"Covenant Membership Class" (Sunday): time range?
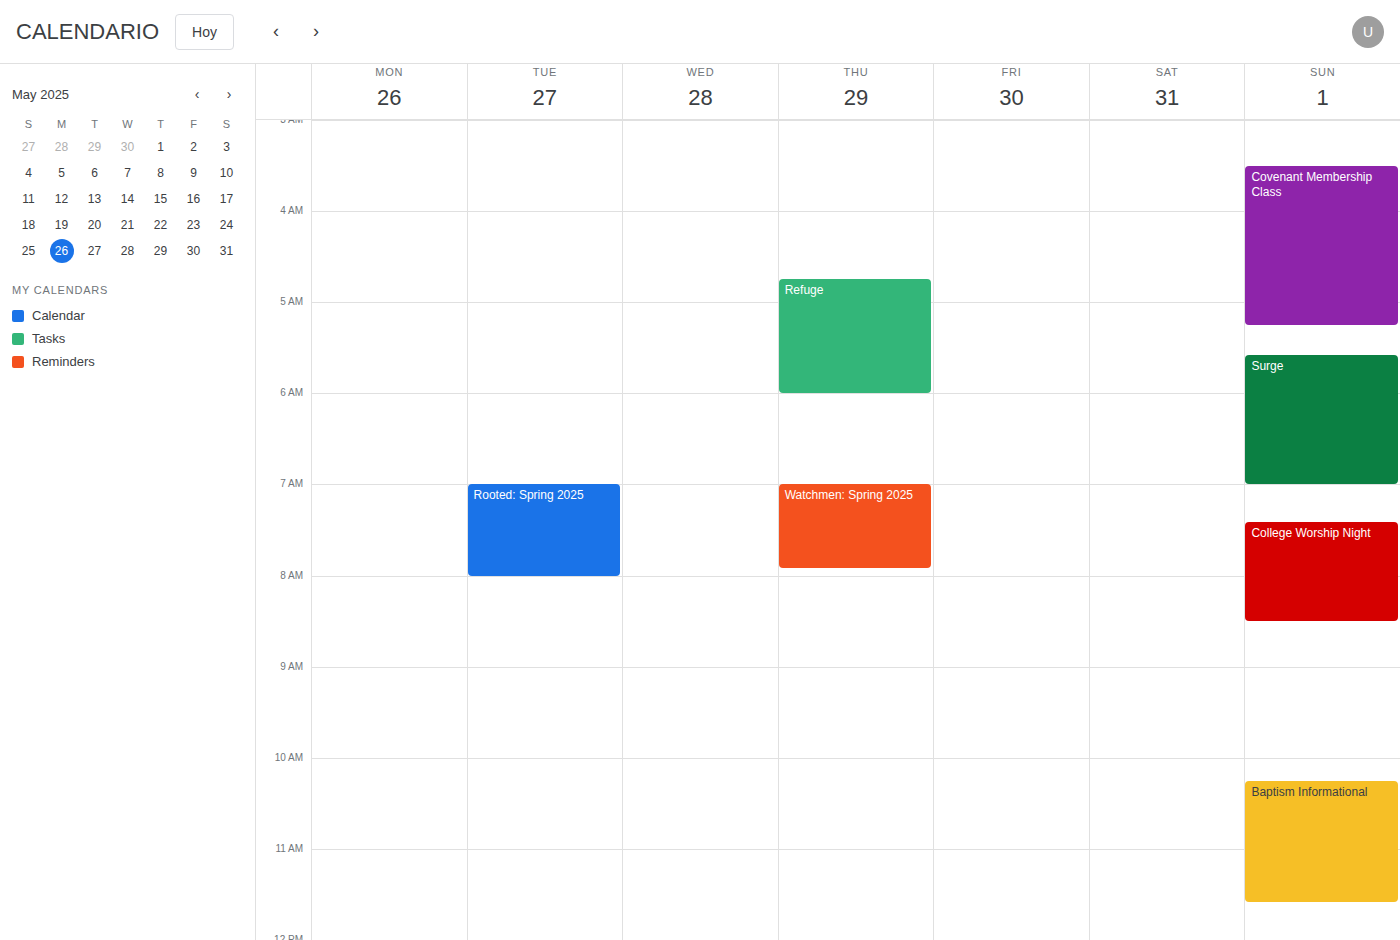
03:30 to 05:15